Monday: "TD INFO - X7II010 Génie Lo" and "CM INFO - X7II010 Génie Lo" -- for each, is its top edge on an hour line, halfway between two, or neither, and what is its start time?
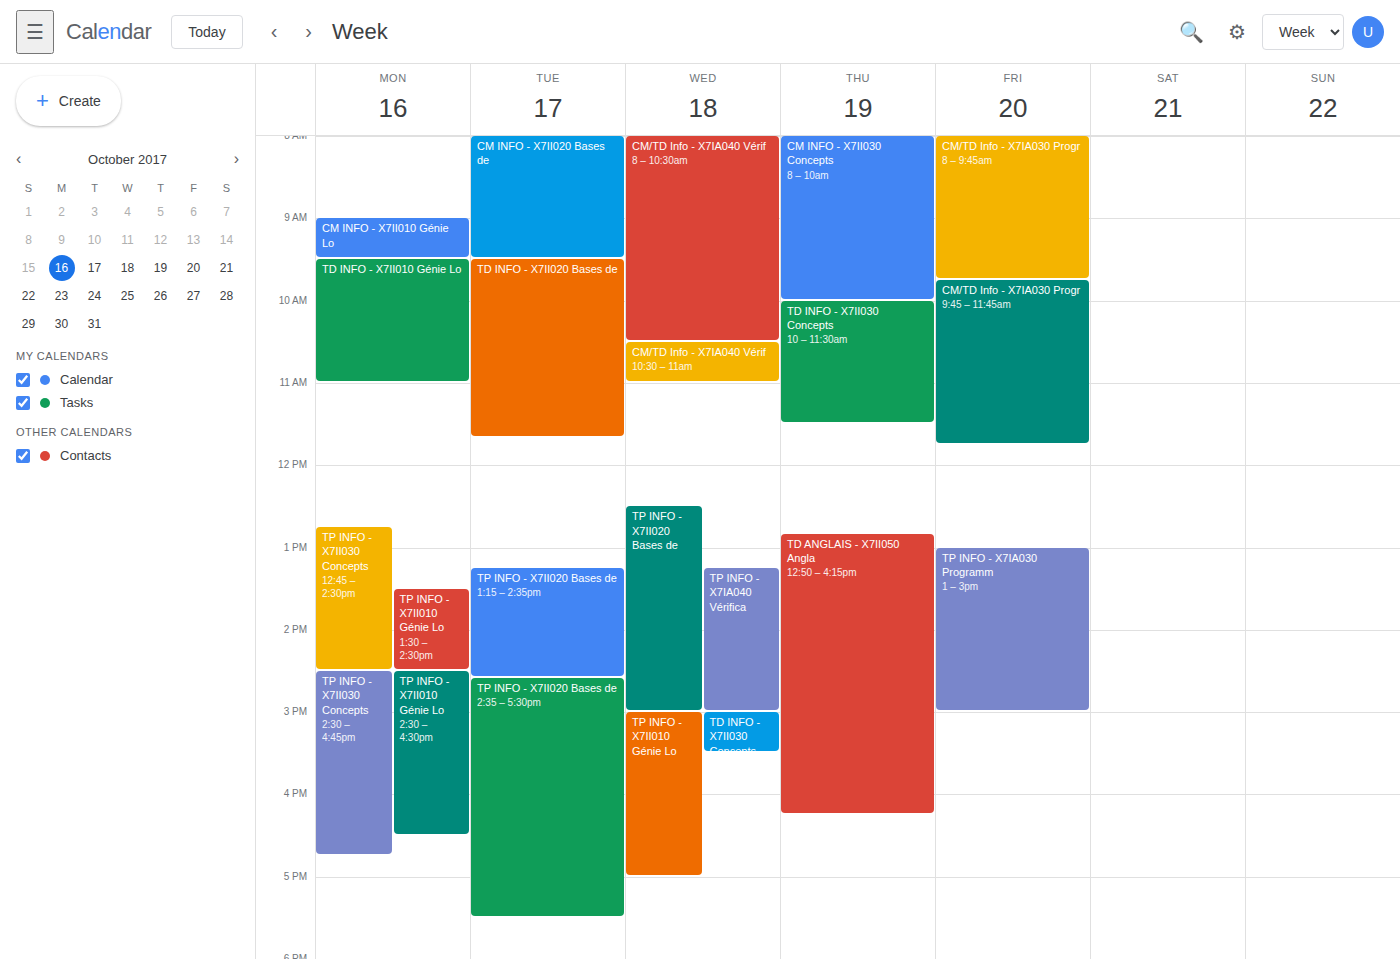
"TD INFO - X7II010 Génie Lo": 9:30 AM, halfway between the 9 AM and 10 AM lines. "CM INFO - X7II010 Génie Lo": 9:00 AM, exactly on the 9 AM line.